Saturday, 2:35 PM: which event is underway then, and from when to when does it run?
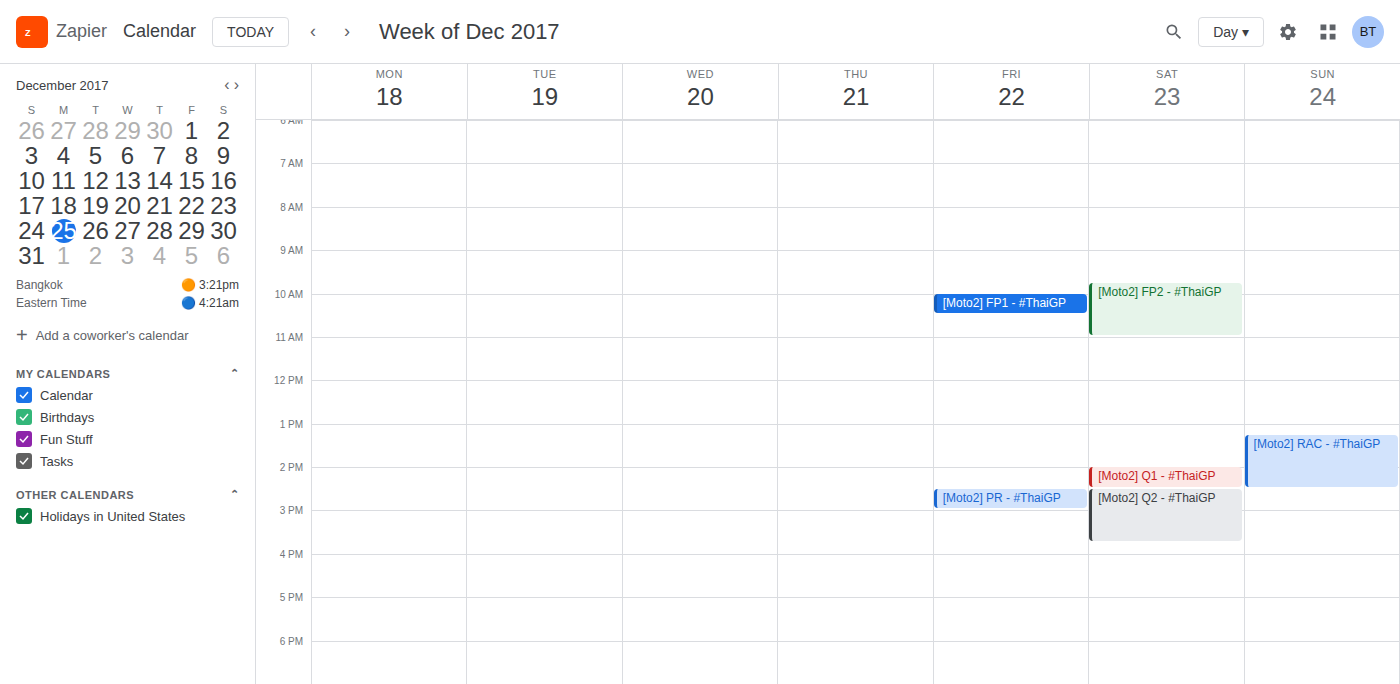
"[Moto2] Q2 - #ThaiGP", 2:30 PM to 3:45 PM